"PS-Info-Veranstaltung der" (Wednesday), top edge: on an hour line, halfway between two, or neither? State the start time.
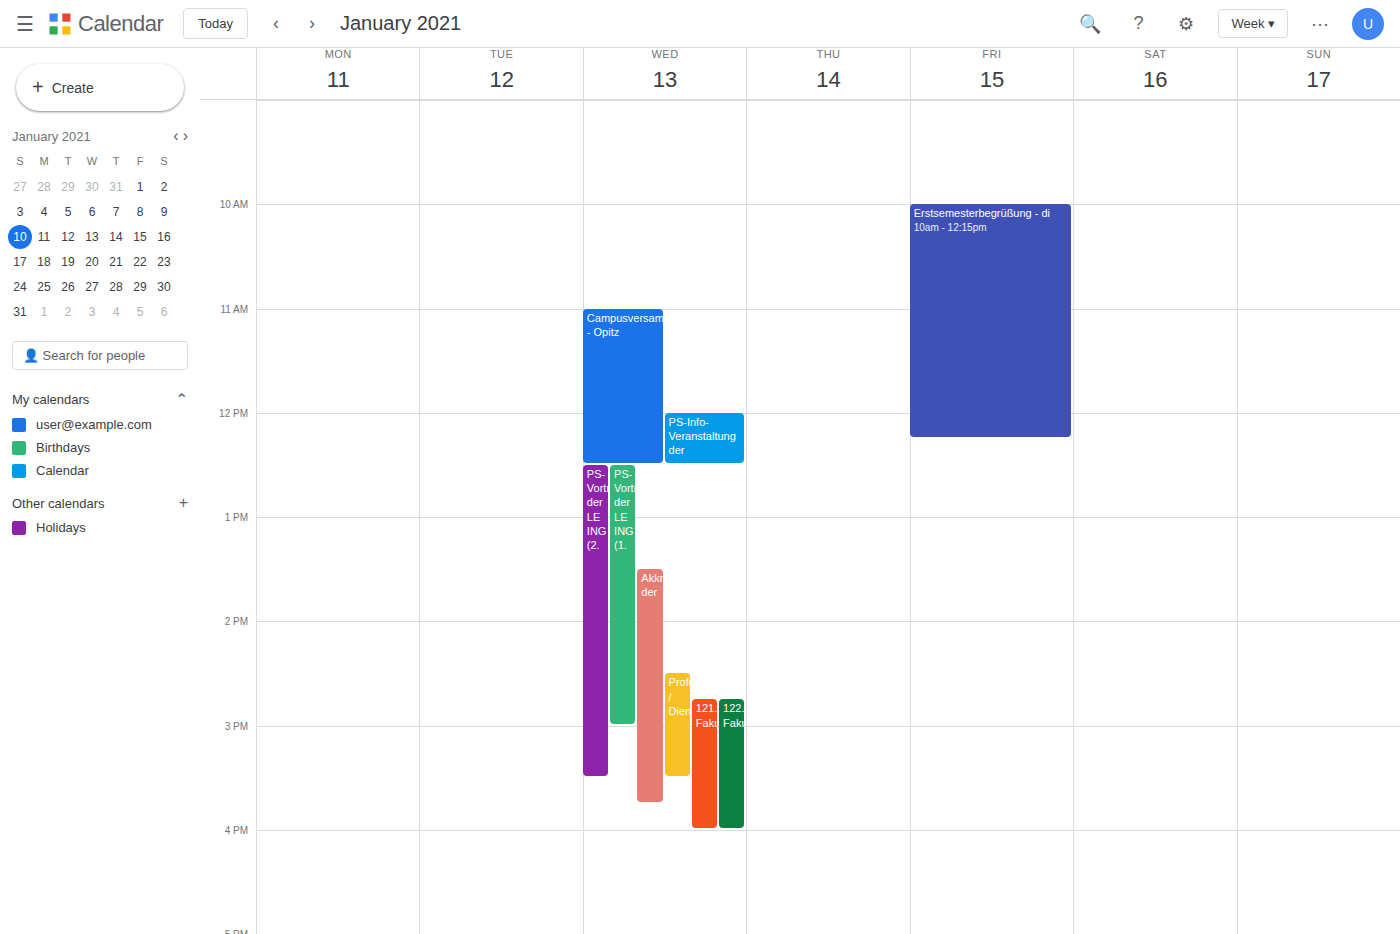
12:00 -- exactly on the 12:00 line.